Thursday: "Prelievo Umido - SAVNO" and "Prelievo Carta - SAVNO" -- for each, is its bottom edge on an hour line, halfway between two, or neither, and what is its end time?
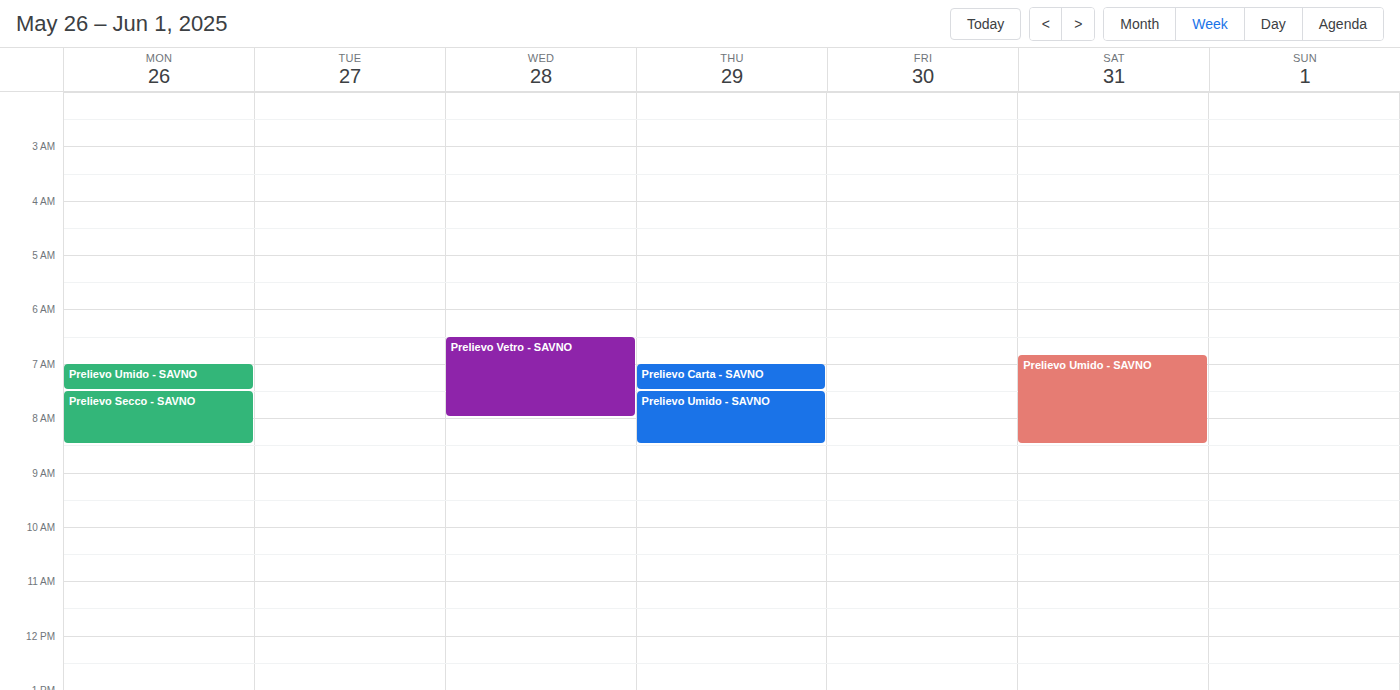
"Prelievo Umido - SAVNO": 8:30 AM, halfway between the 8 AM and 9 AM lines. "Prelievo Carta - SAVNO": 7:30 AM, halfway between the 7 AM and 8 AM lines.